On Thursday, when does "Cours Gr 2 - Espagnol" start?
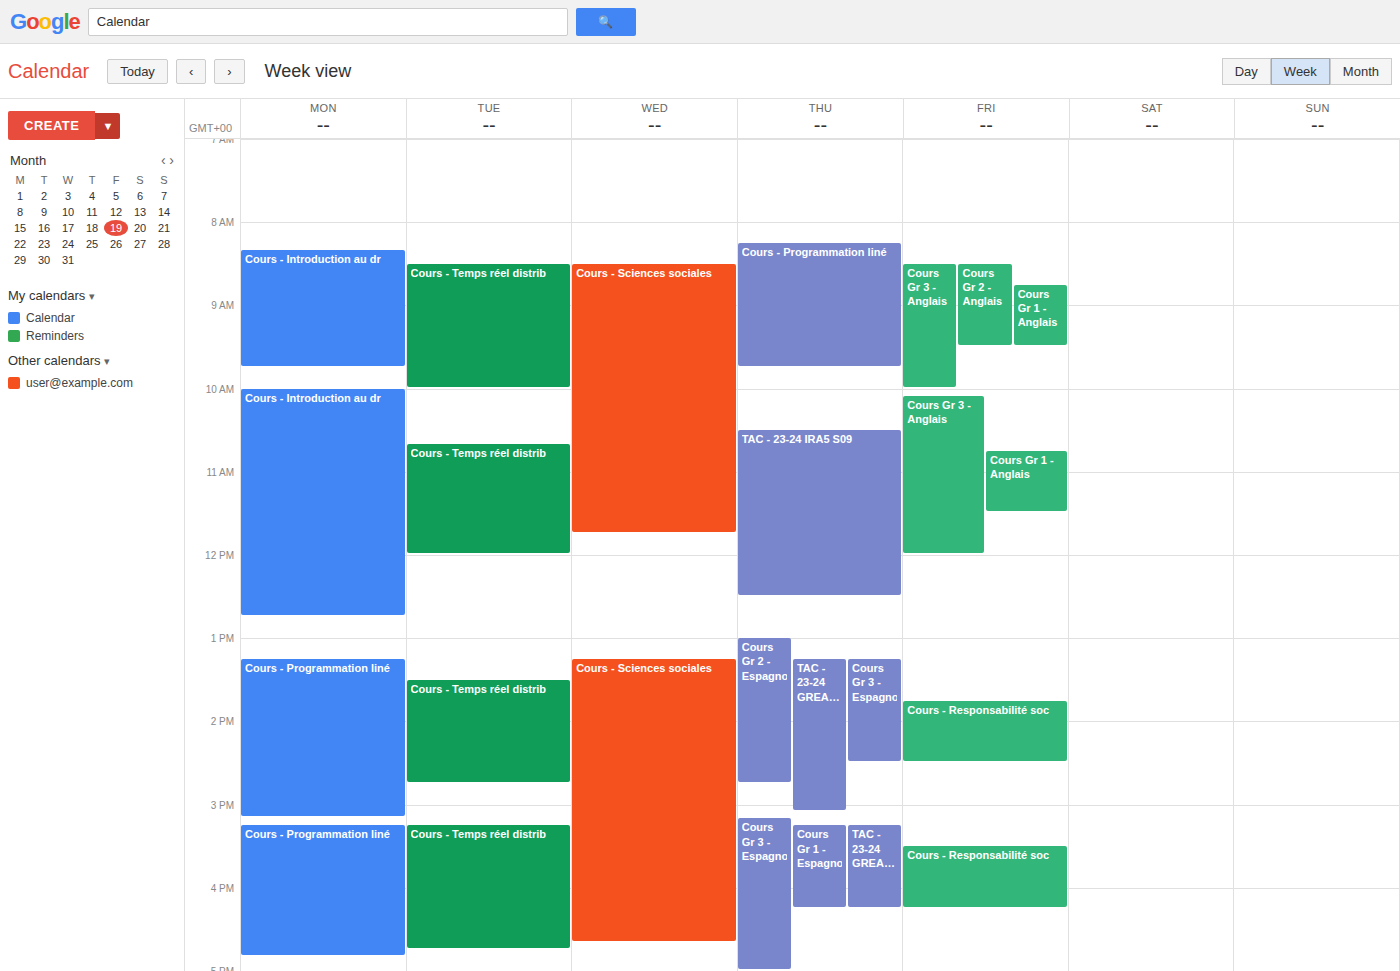
1:00 PM